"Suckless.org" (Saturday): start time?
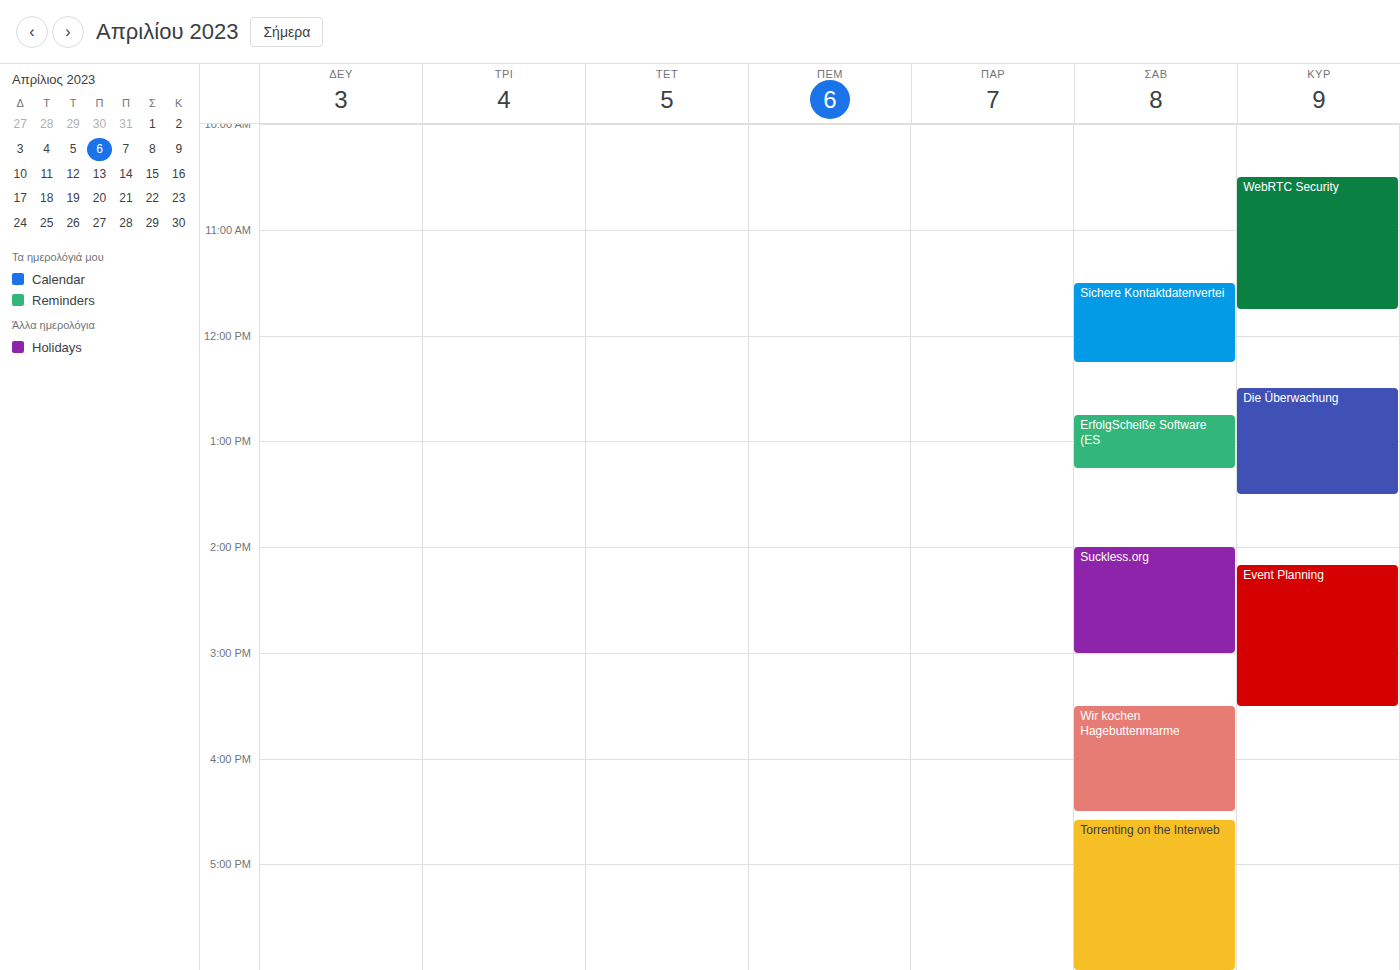
2:00 PM